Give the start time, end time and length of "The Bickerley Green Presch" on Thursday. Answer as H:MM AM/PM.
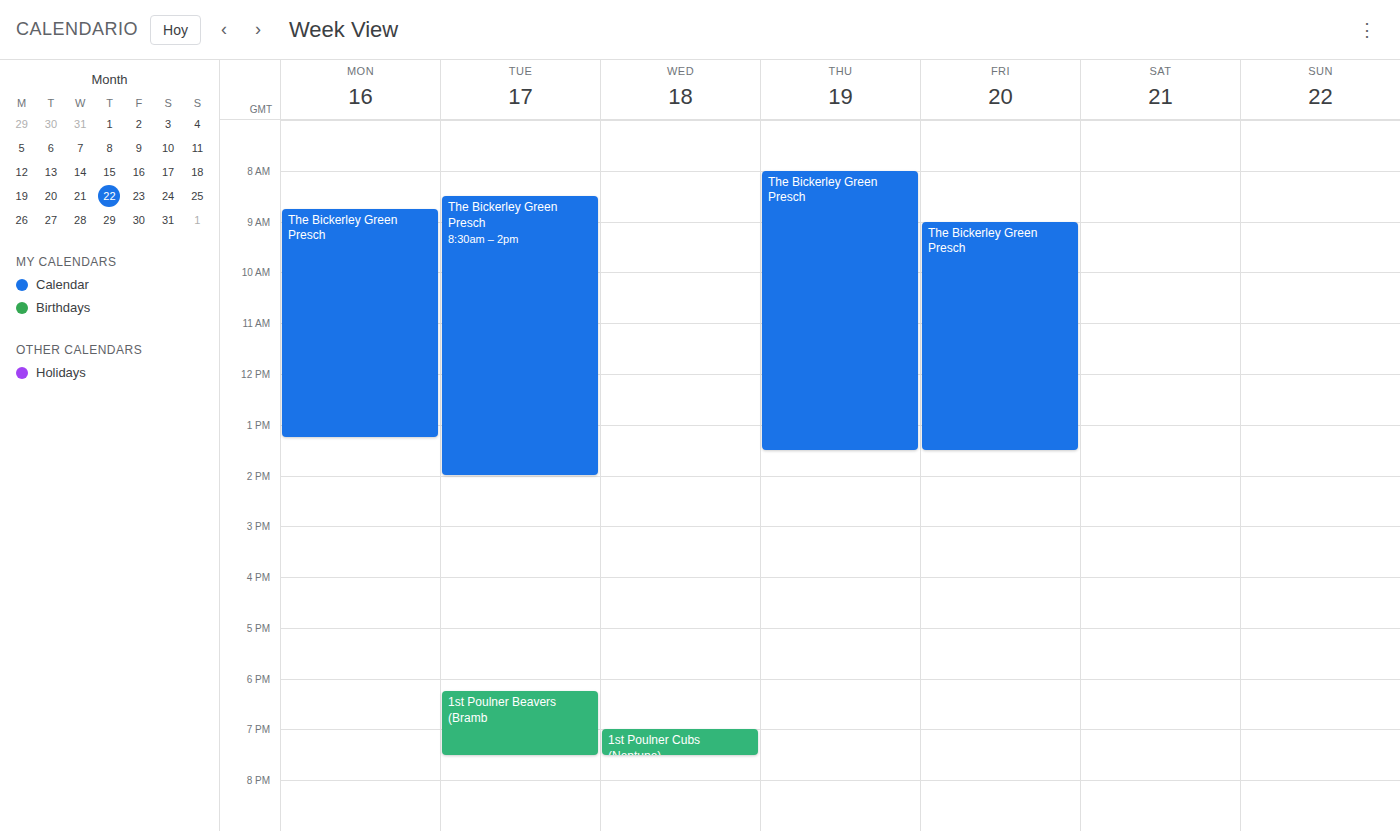
8:00 AM to 1:30 PM, 5 hours 30 minutes